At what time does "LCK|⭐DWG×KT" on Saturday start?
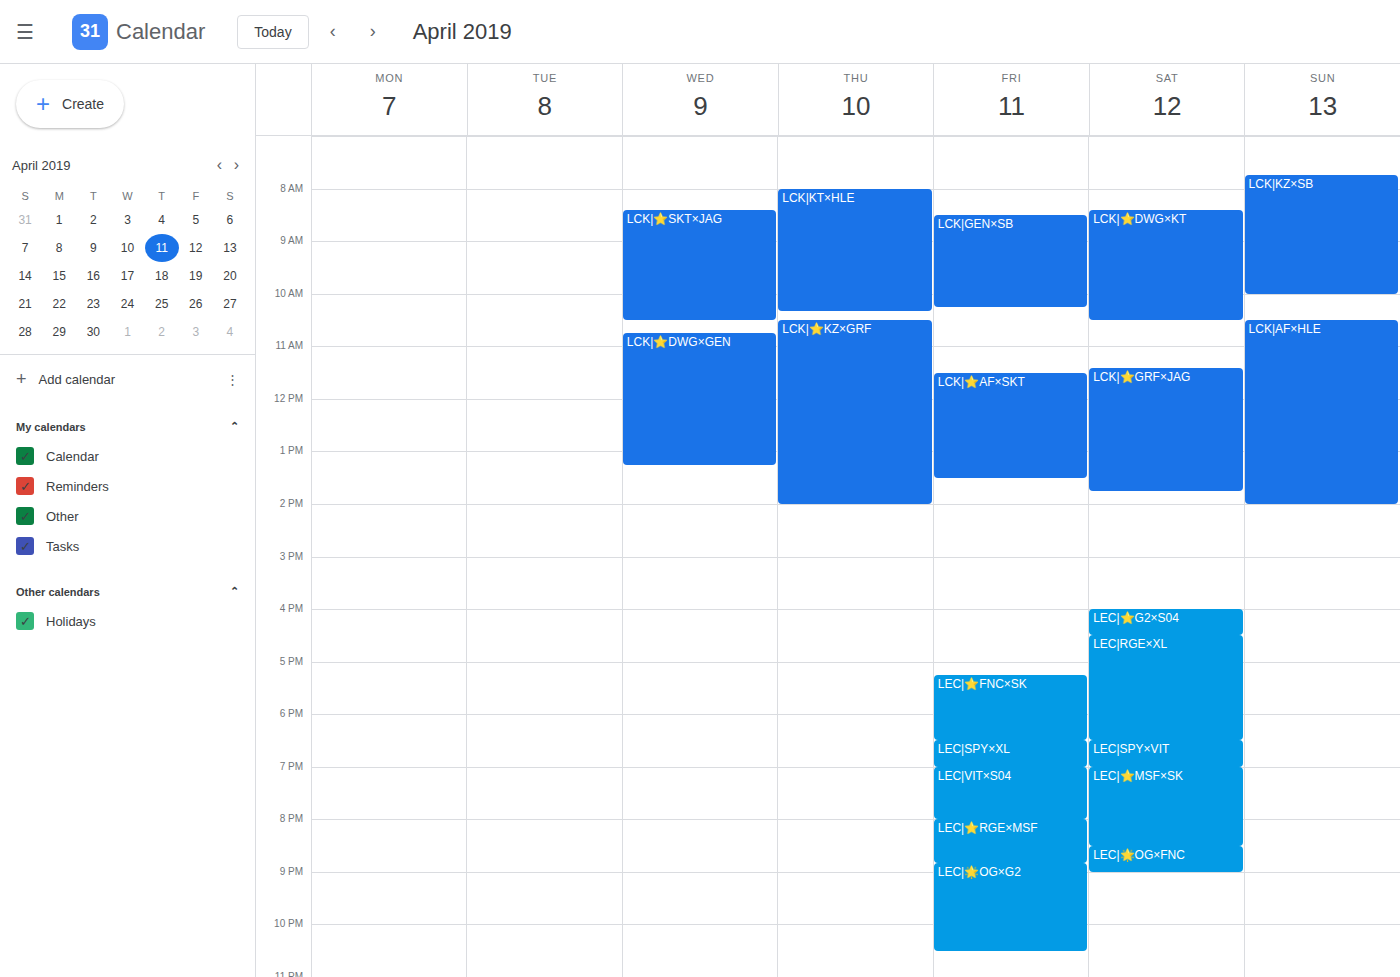
8:25 AM